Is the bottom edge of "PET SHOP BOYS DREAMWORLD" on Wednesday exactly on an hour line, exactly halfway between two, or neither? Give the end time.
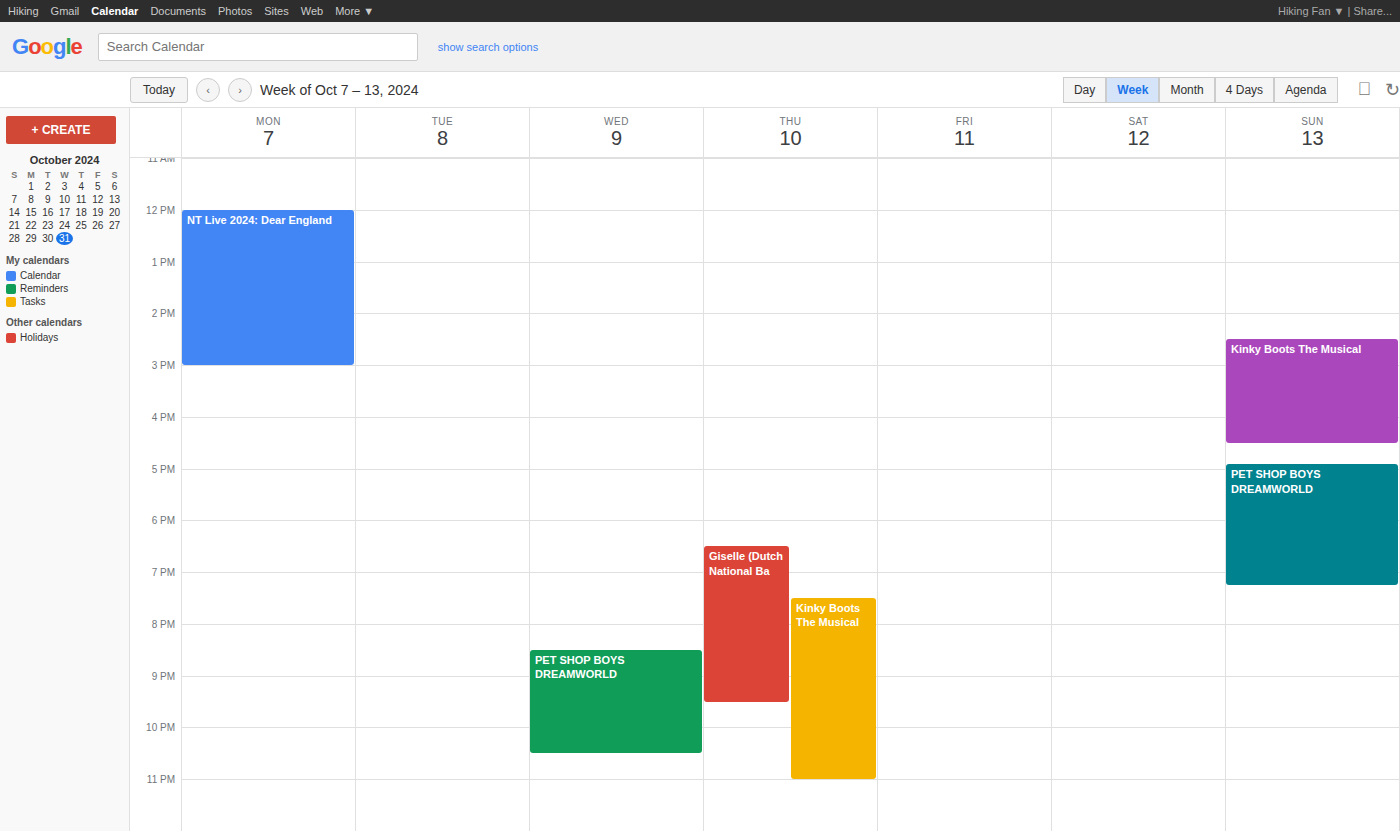
22:30 -- halfway between the 22:00 and 23:00 lines.